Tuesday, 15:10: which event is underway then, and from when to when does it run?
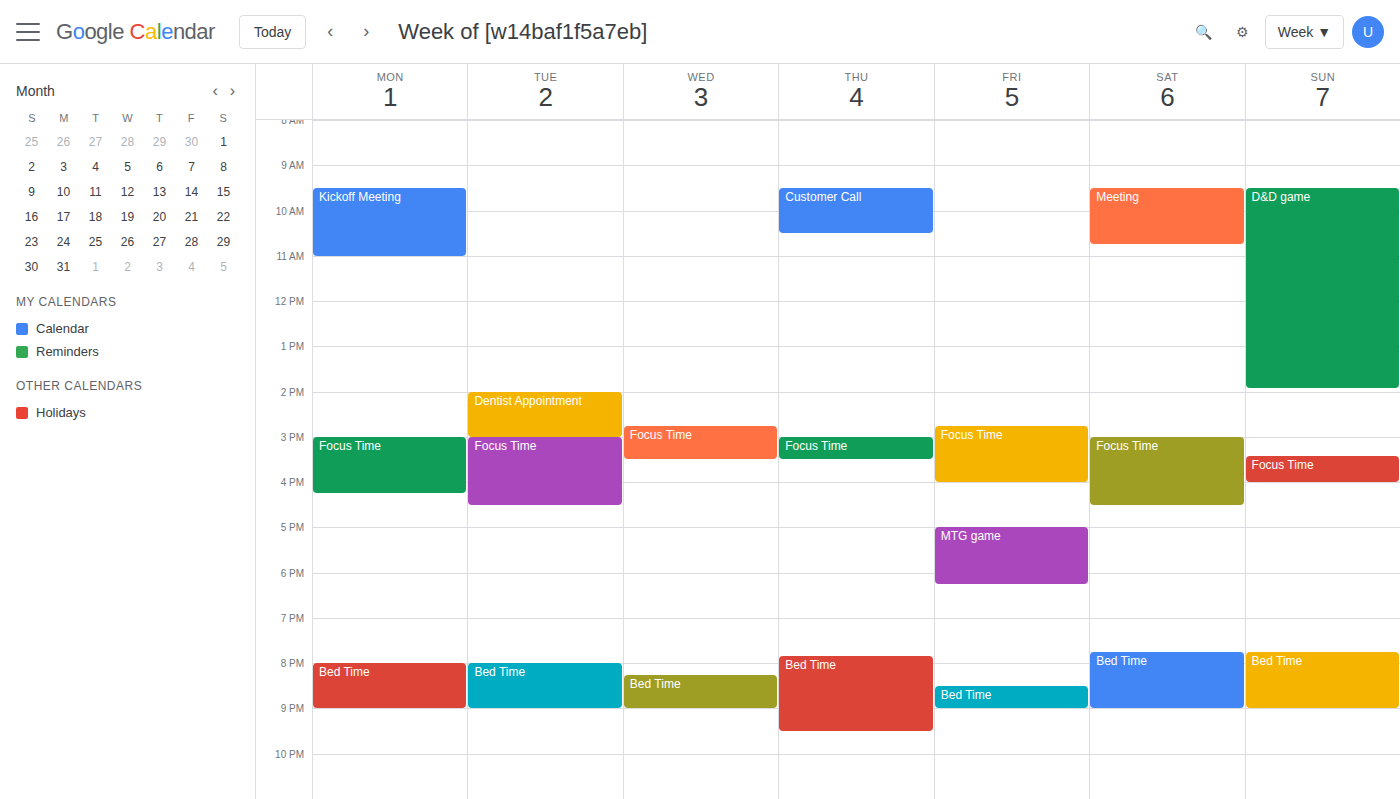
"Focus Time", 15:00 to 16:30